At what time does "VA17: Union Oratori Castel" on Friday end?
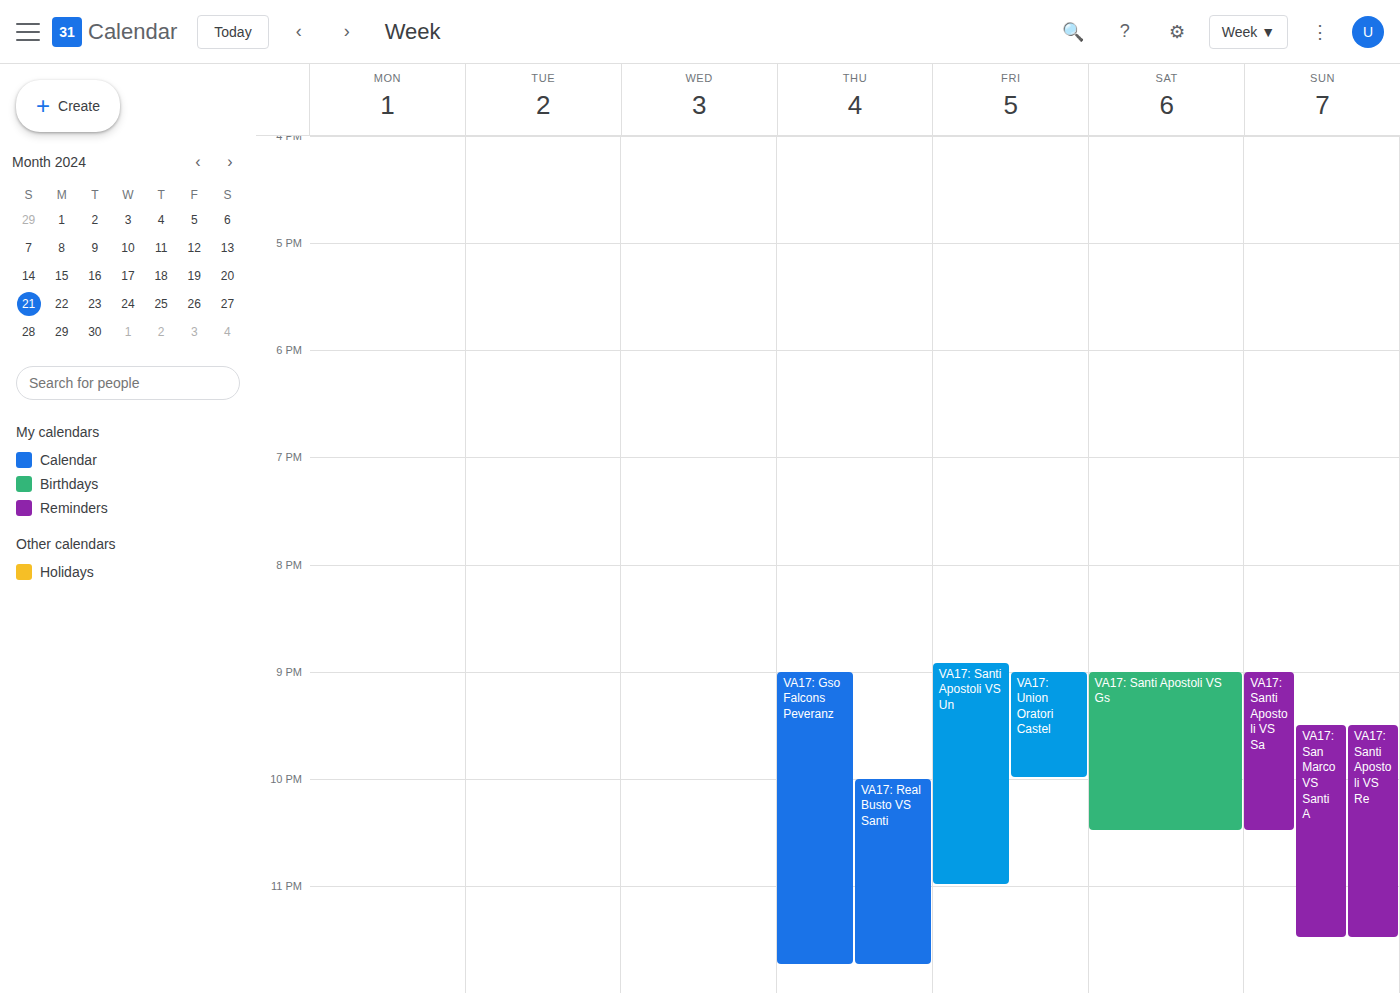
10:00 PM